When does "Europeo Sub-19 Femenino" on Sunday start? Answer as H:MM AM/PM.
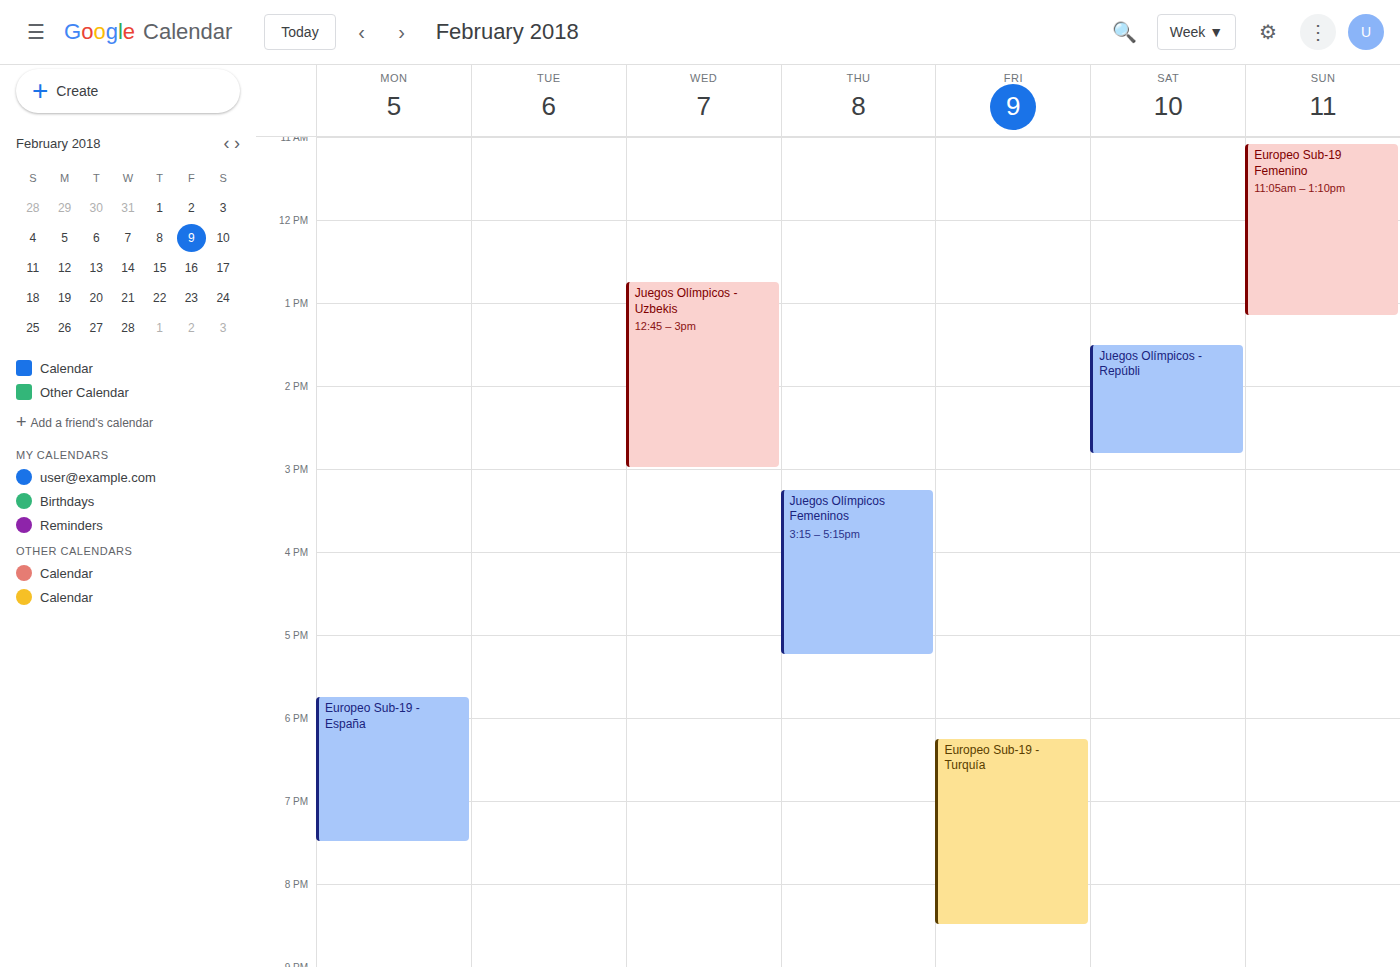
11:05 AM